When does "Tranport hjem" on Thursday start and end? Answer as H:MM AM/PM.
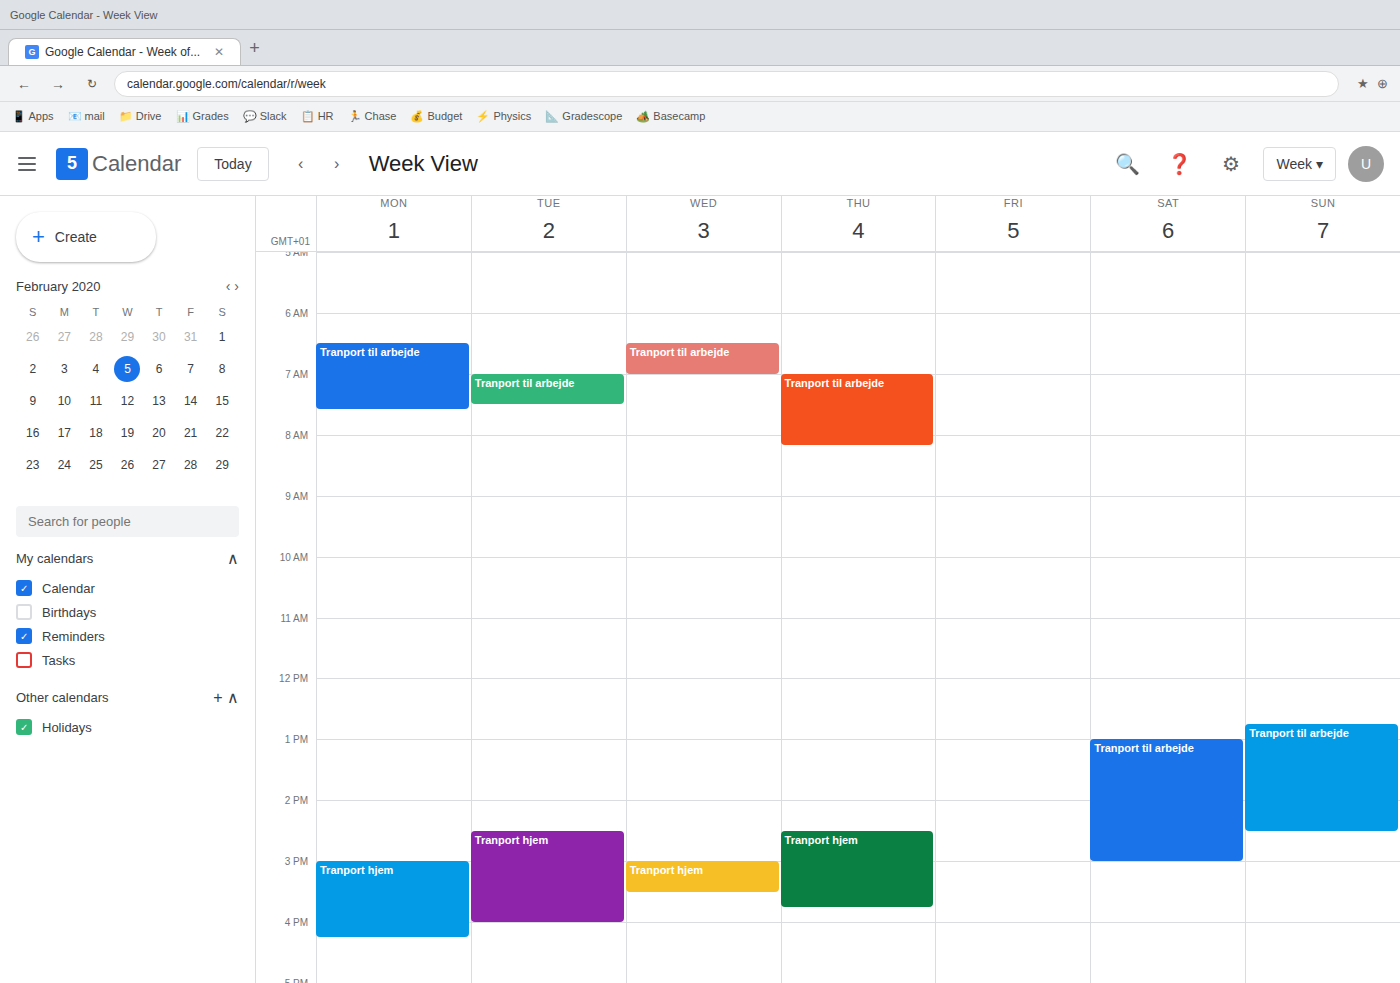
2:30 PM to 3:45 PM